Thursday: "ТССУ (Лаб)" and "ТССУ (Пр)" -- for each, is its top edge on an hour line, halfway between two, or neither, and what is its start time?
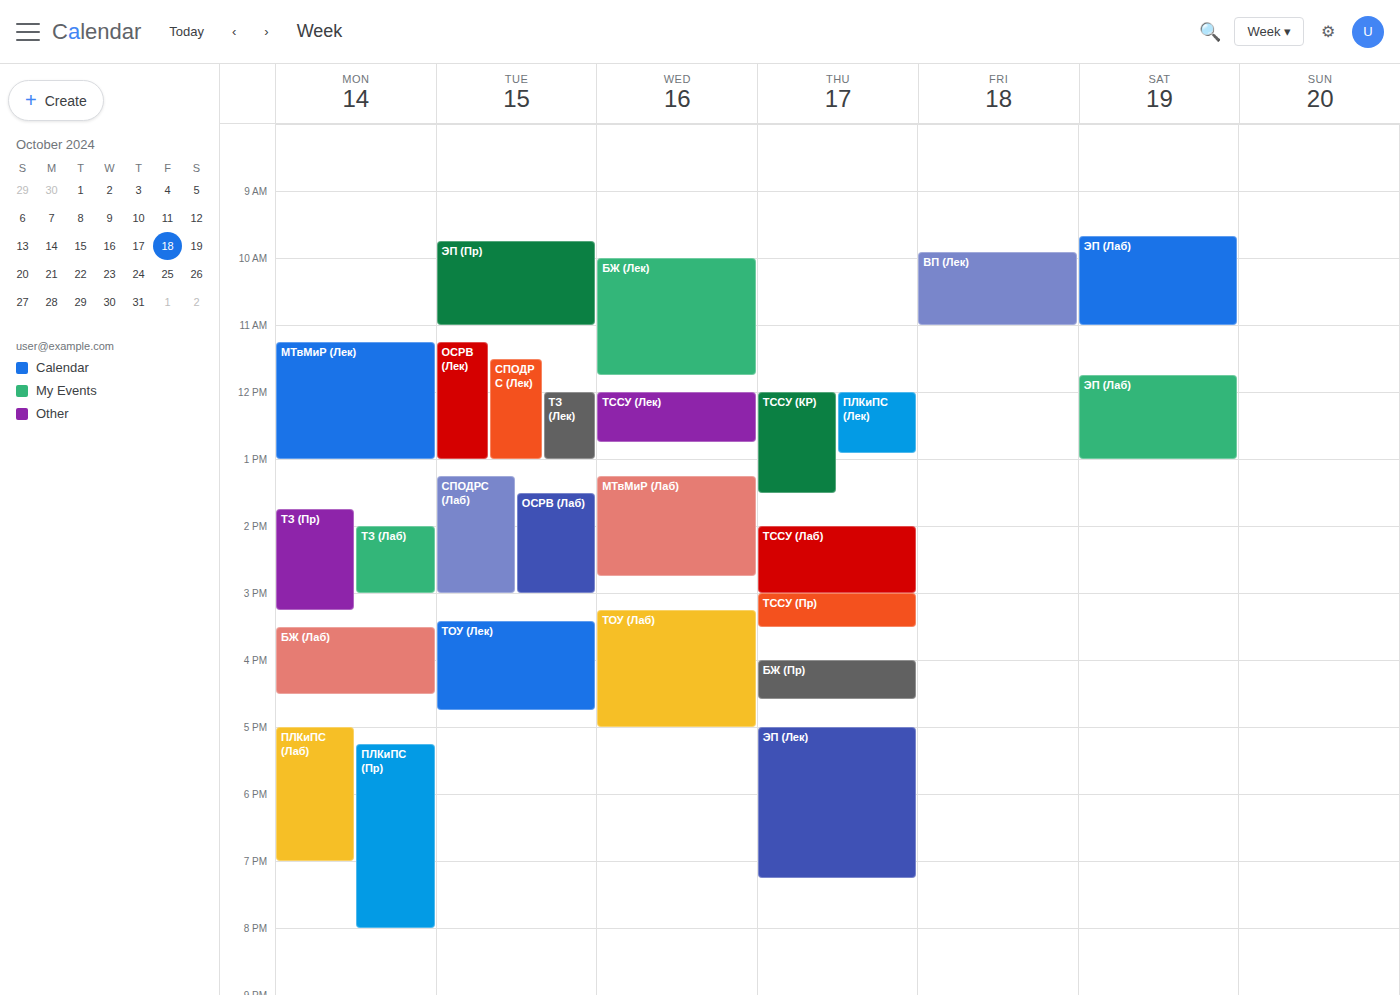
"ТССУ (Лаб)": 2:00 PM, exactly on the 2 PM line. "ТССУ (Пр)": 3:00 PM, exactly on the 3 PM line.